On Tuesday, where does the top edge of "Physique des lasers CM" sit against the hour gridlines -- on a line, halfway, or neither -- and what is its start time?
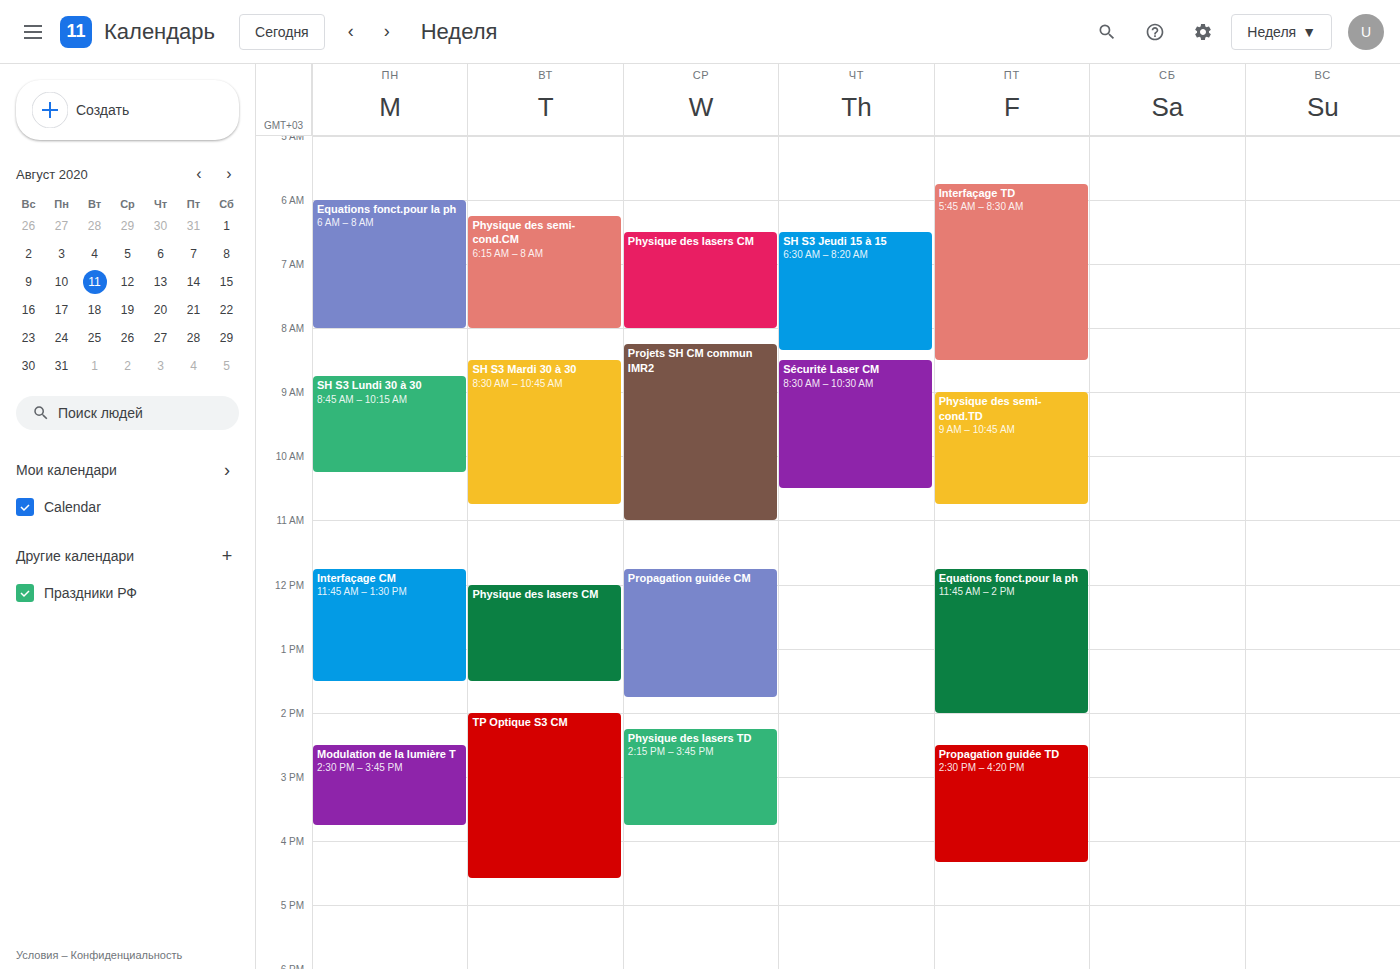
12:00 PM -- exactly on the 12 PM line.